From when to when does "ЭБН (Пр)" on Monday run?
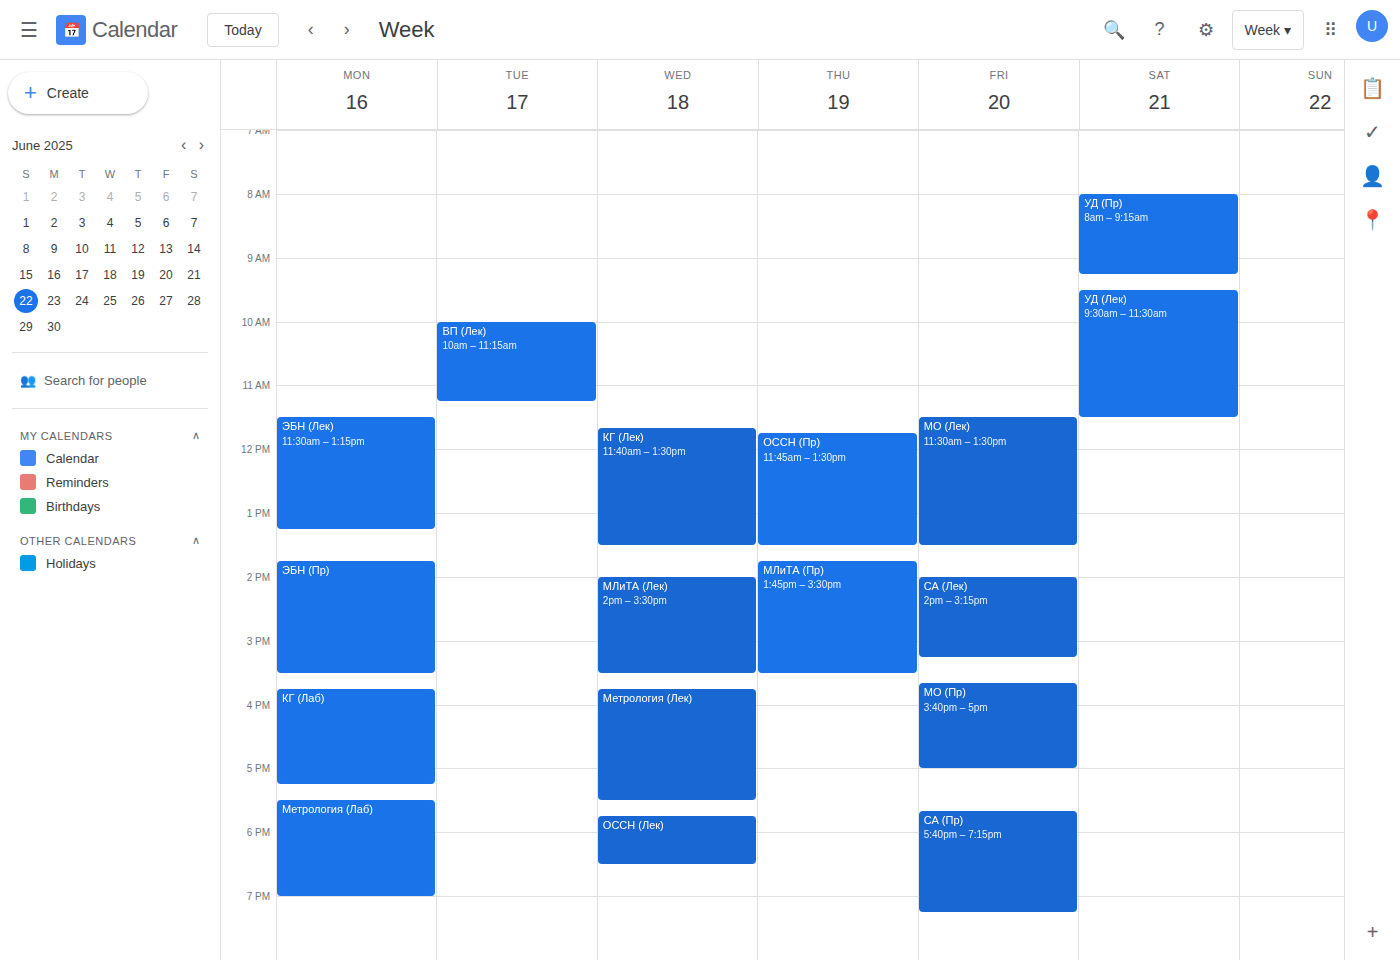
13:45 to 15:30